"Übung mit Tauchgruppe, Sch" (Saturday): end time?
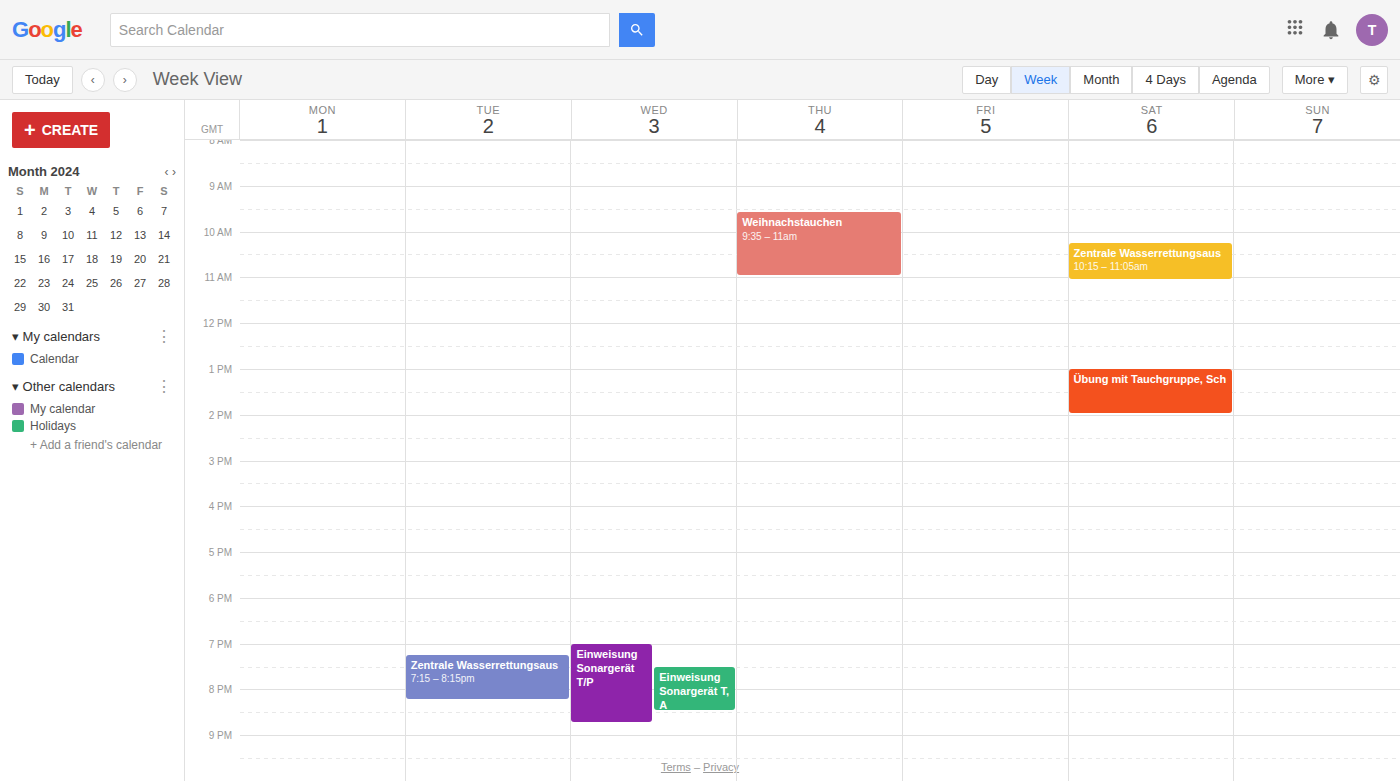
14:00